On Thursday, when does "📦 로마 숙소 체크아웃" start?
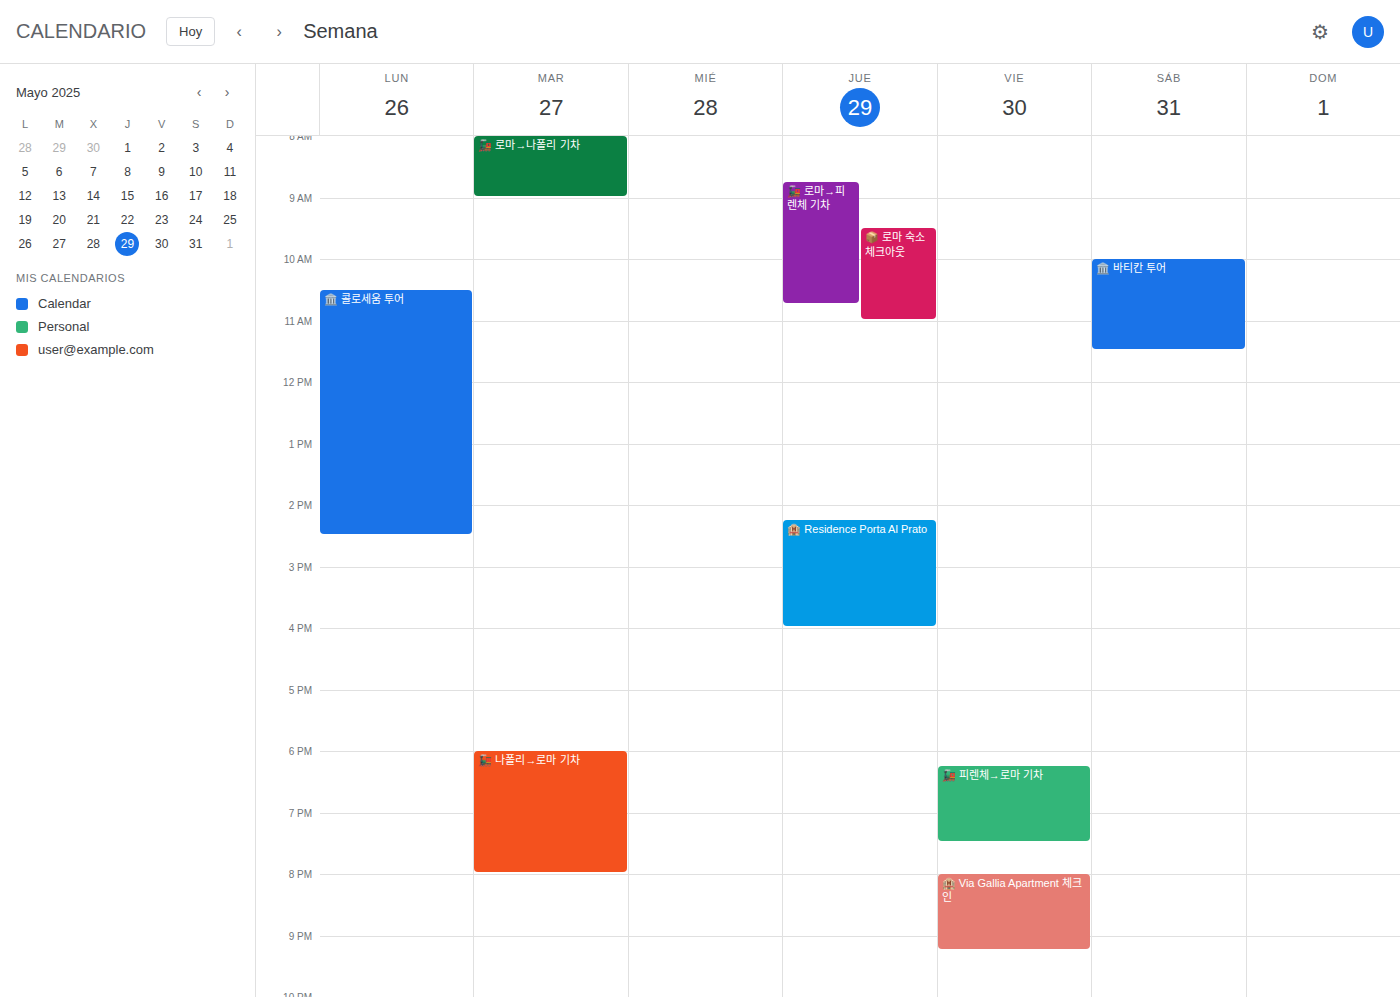
9:30 AM